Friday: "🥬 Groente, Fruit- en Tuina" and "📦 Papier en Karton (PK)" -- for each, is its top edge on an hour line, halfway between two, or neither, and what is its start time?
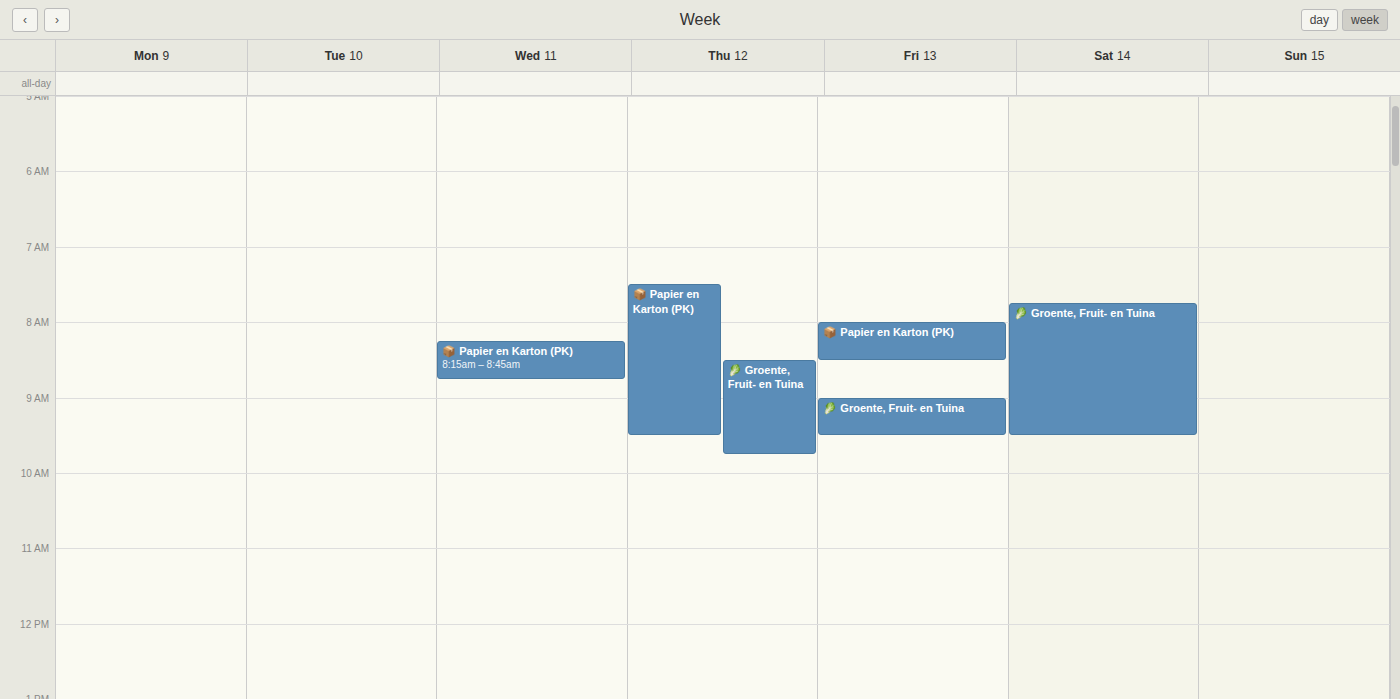
"🥬 Groente, Fruit- en Tuina": 9:00 AM, exactly on the 9 AM line. "📦 Papier en Karton (PK)": 8:00 AM, exactly on the 8 AM line.